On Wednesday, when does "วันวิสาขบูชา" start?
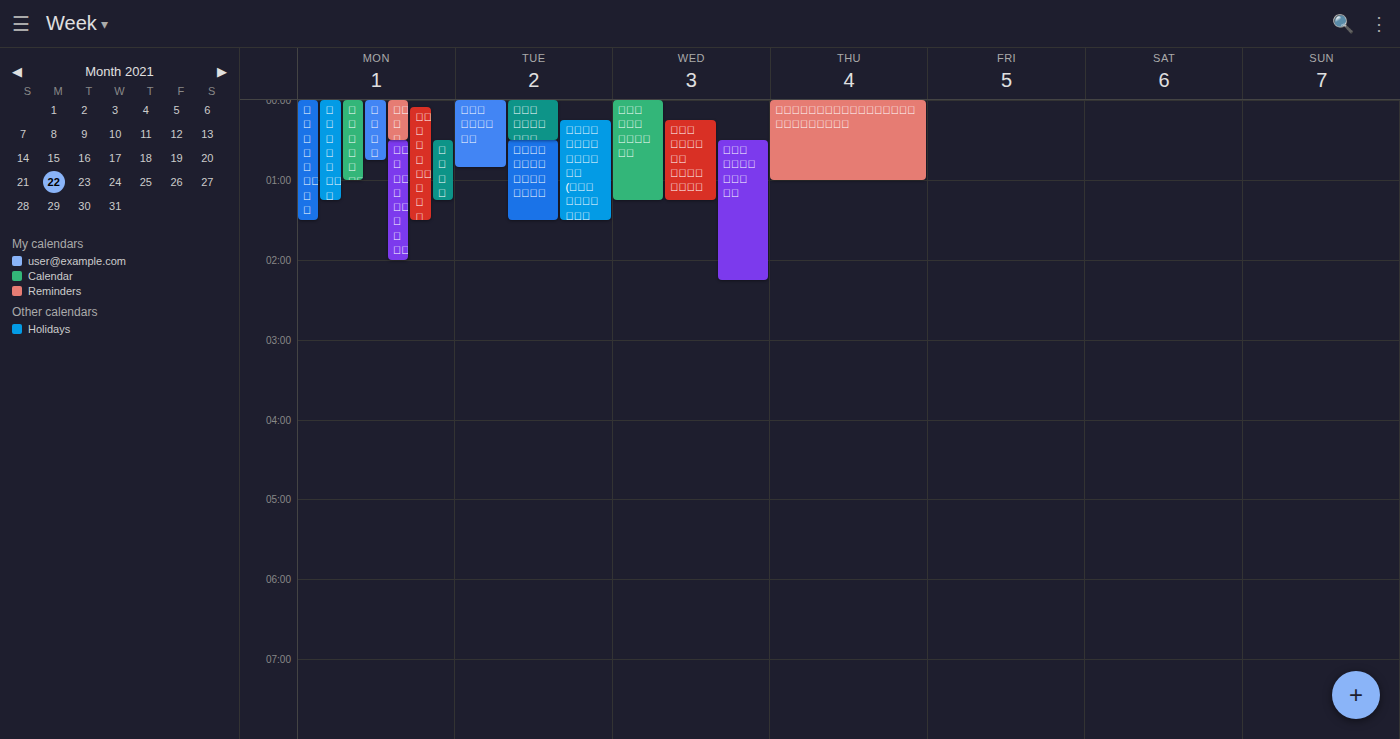
12:30 AM